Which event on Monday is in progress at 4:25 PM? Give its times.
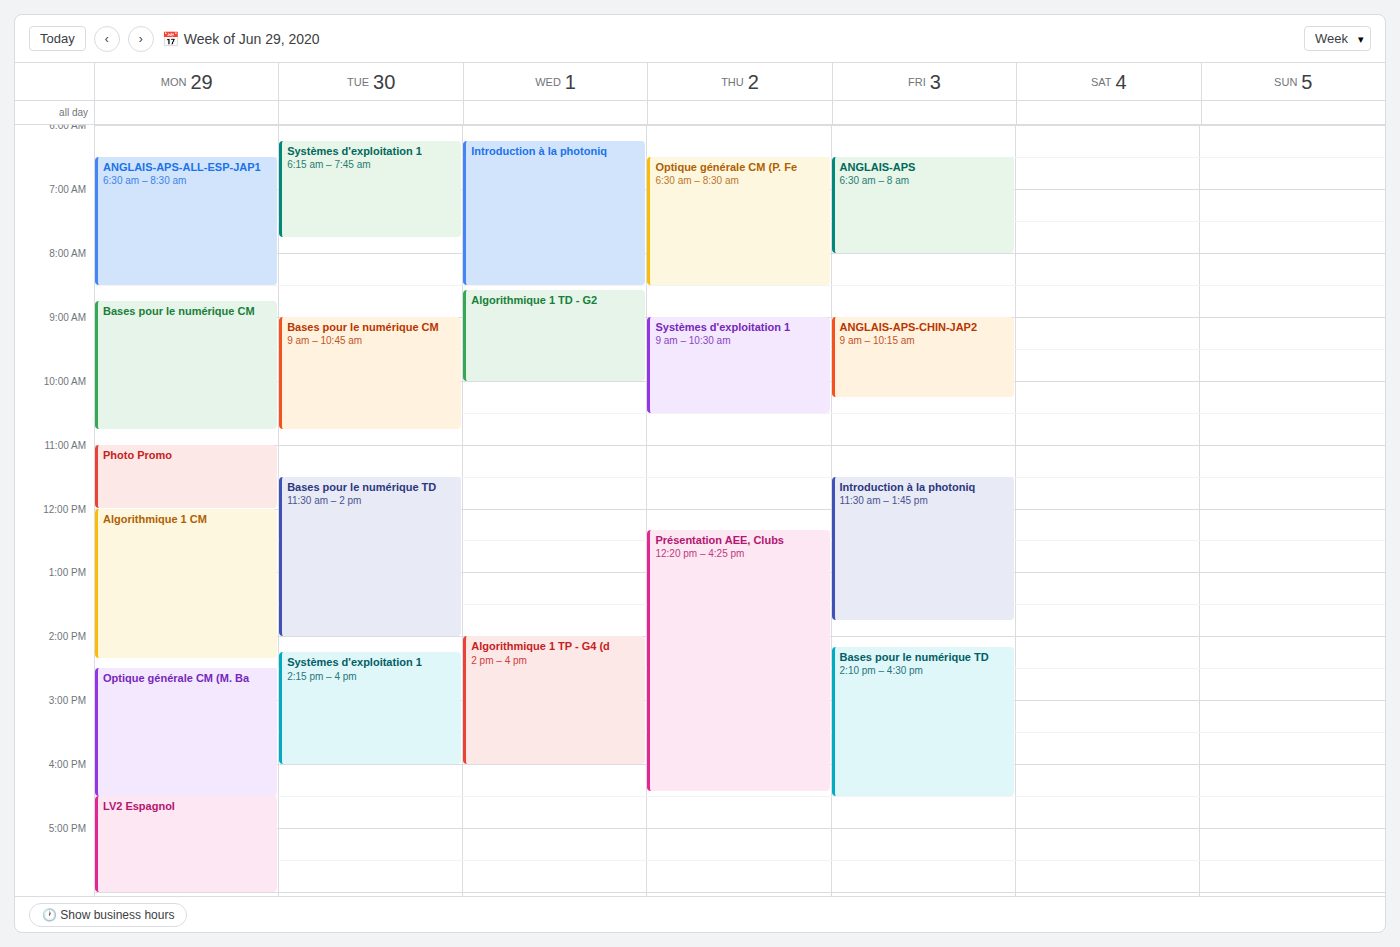
"Optique générale CM (M. Ba", 2:30 PM to 4:30 PM